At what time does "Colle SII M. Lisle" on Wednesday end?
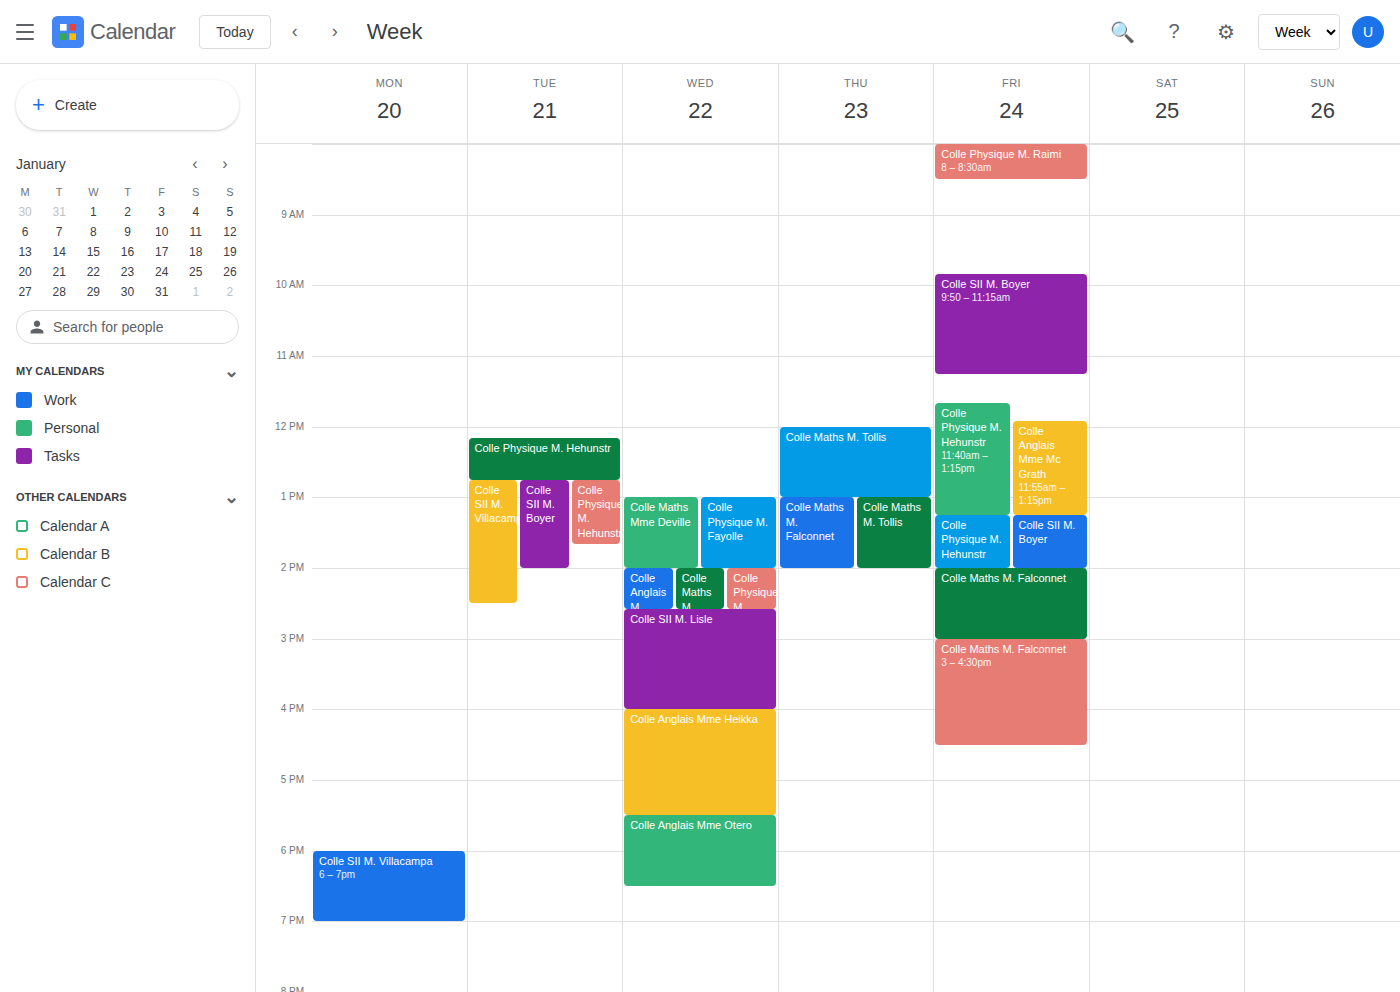
4:00 PM